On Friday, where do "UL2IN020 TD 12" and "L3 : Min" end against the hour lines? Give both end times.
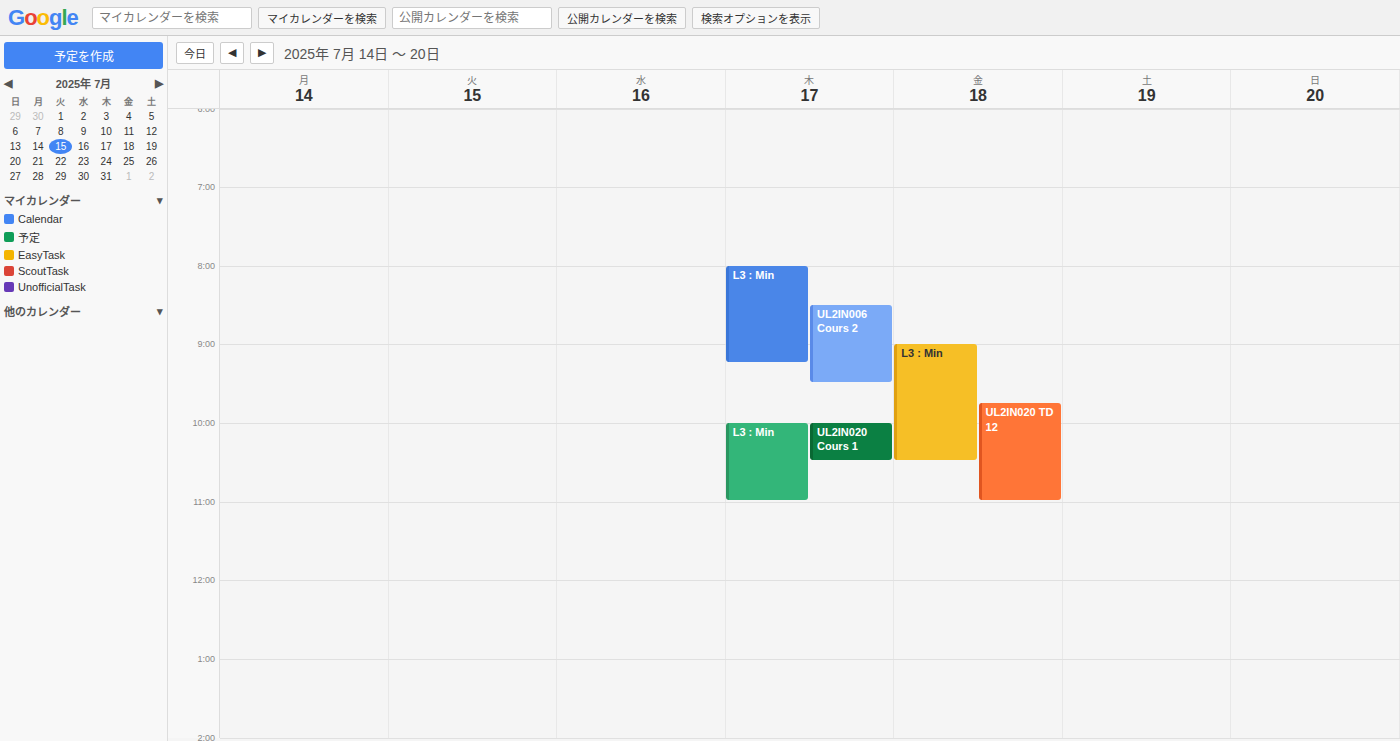
"UL2IN020 TD 12": 11:00 AM, exactly on the 11 AM line. "L3 : Min": 10:30 AM, halfway between the 10 AM and 11 AM lines.